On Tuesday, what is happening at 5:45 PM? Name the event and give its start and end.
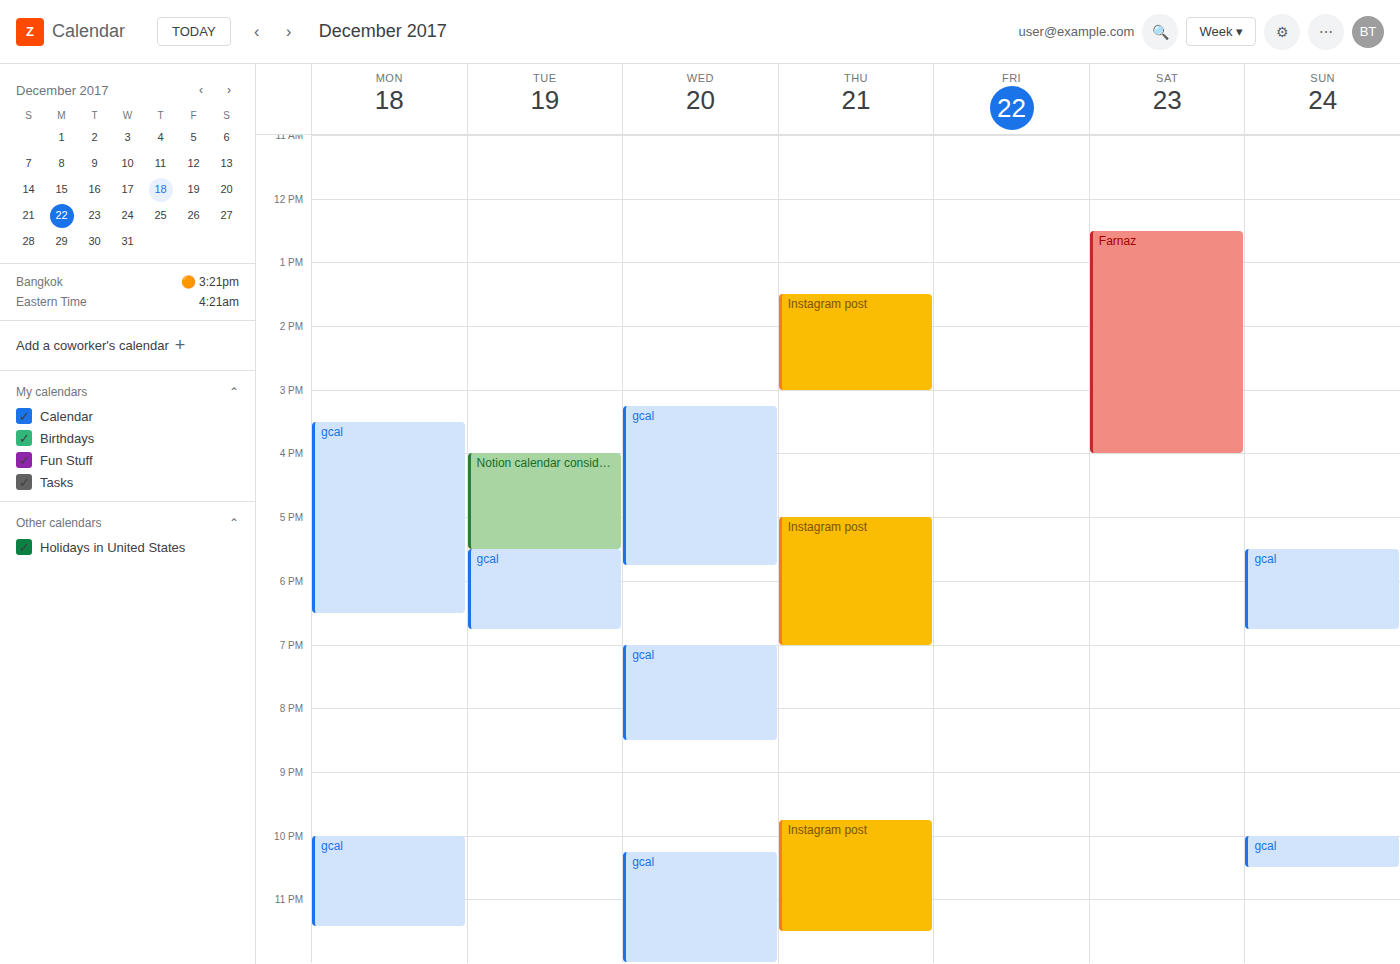
"gcal", 5:30 PM to 6:45 PM